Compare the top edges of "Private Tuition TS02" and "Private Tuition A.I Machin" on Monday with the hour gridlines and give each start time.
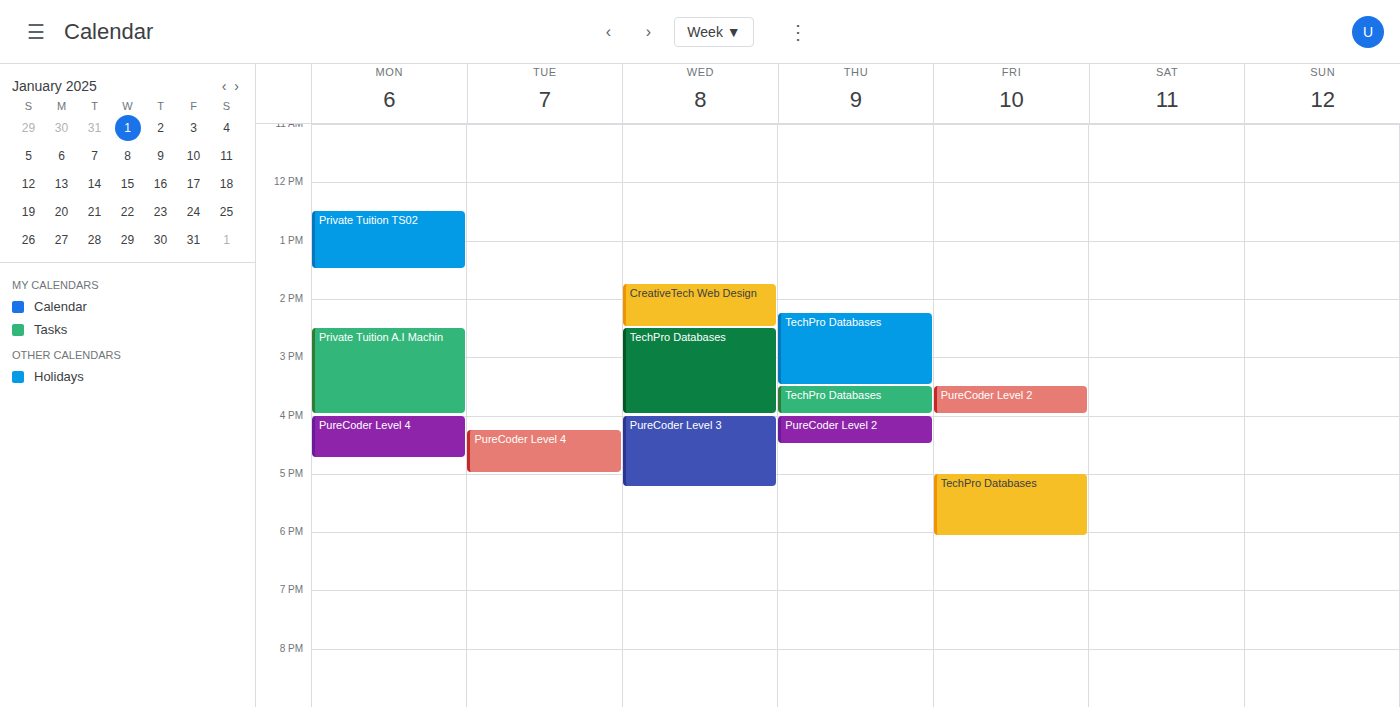
"Private Tuition TS02": 12:30 PM, halfway between the 12 PM and 1 PM lines. "Private Tuition A.I Machin": 2:30 PM, halfway between the 2 PM and 3 PM lines.